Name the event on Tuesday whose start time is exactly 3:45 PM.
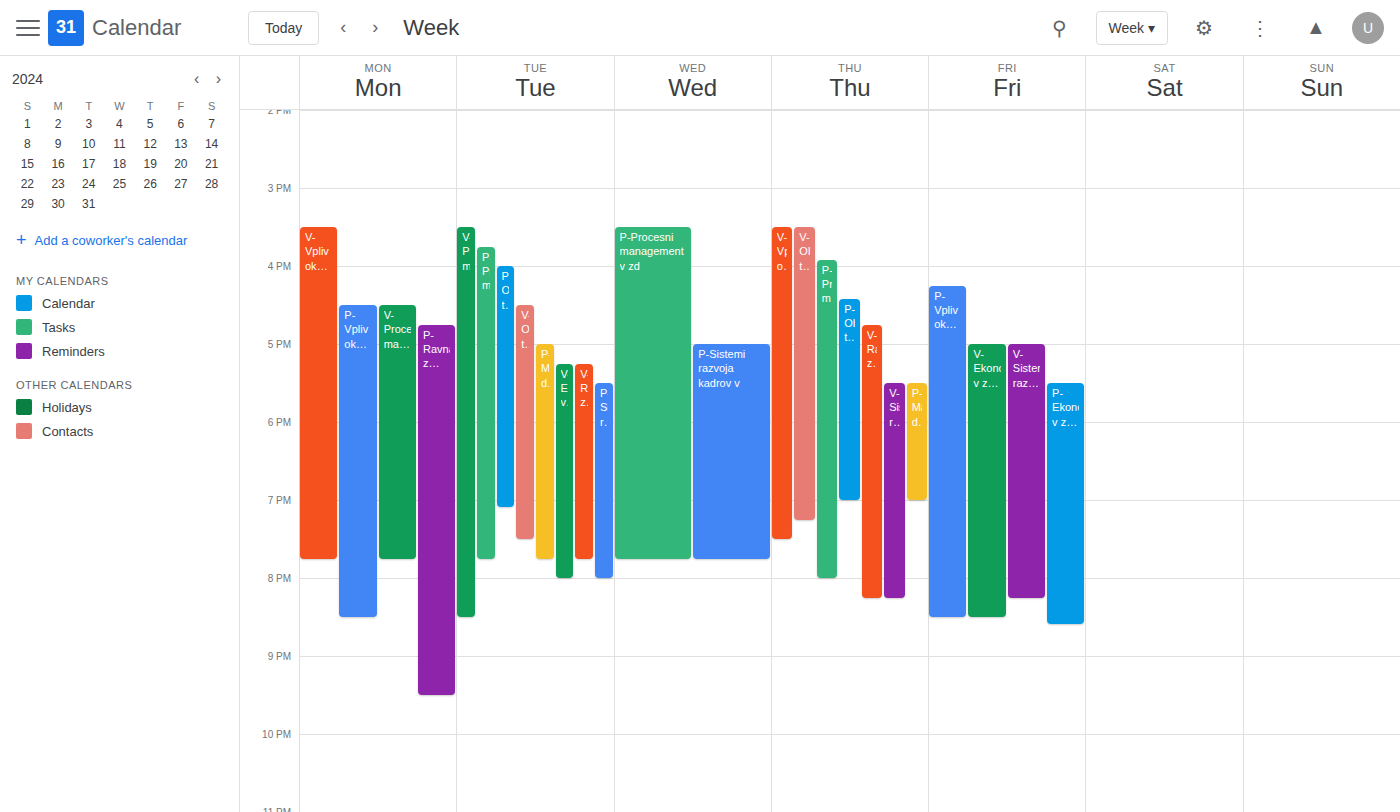
"P-Procesni management v zd"